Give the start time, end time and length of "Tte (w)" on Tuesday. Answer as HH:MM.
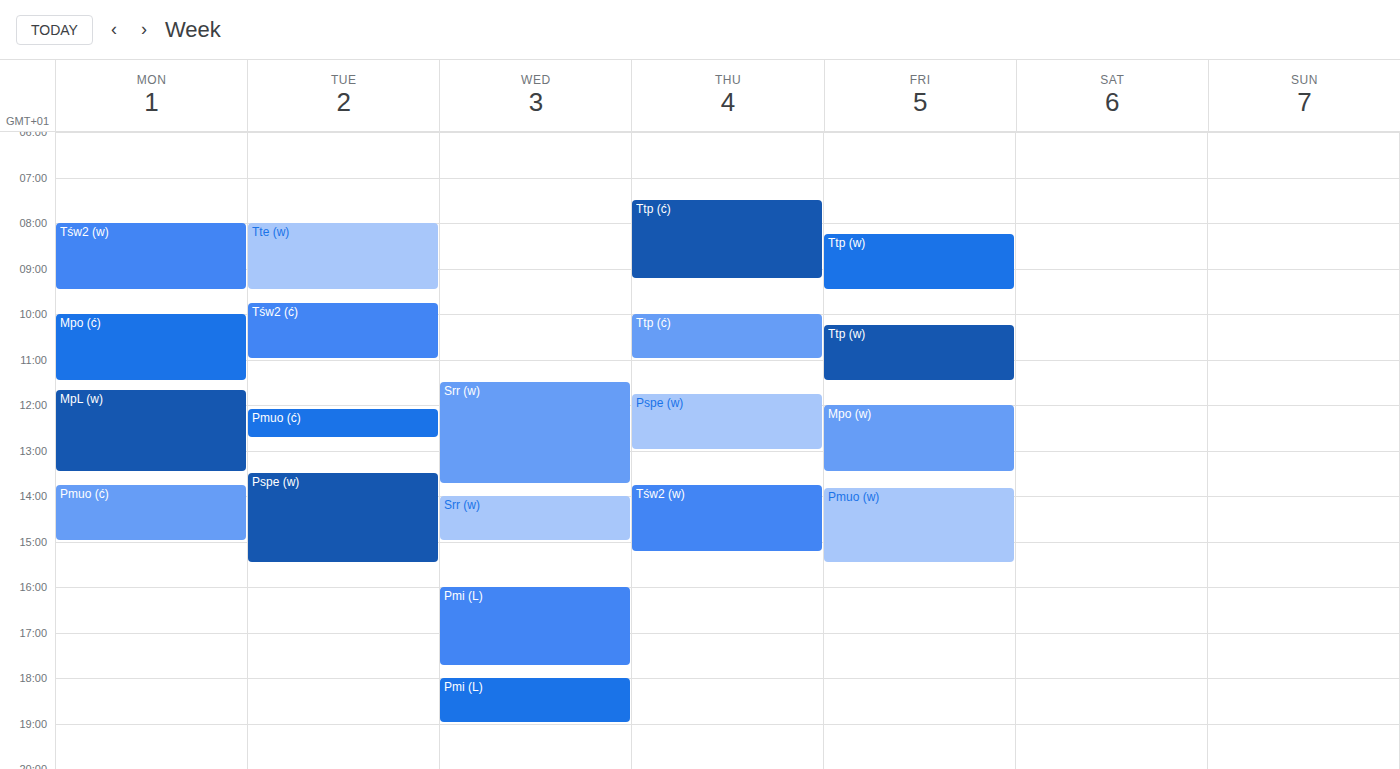
08:00 to 09:30, 1 hour 30 minutes